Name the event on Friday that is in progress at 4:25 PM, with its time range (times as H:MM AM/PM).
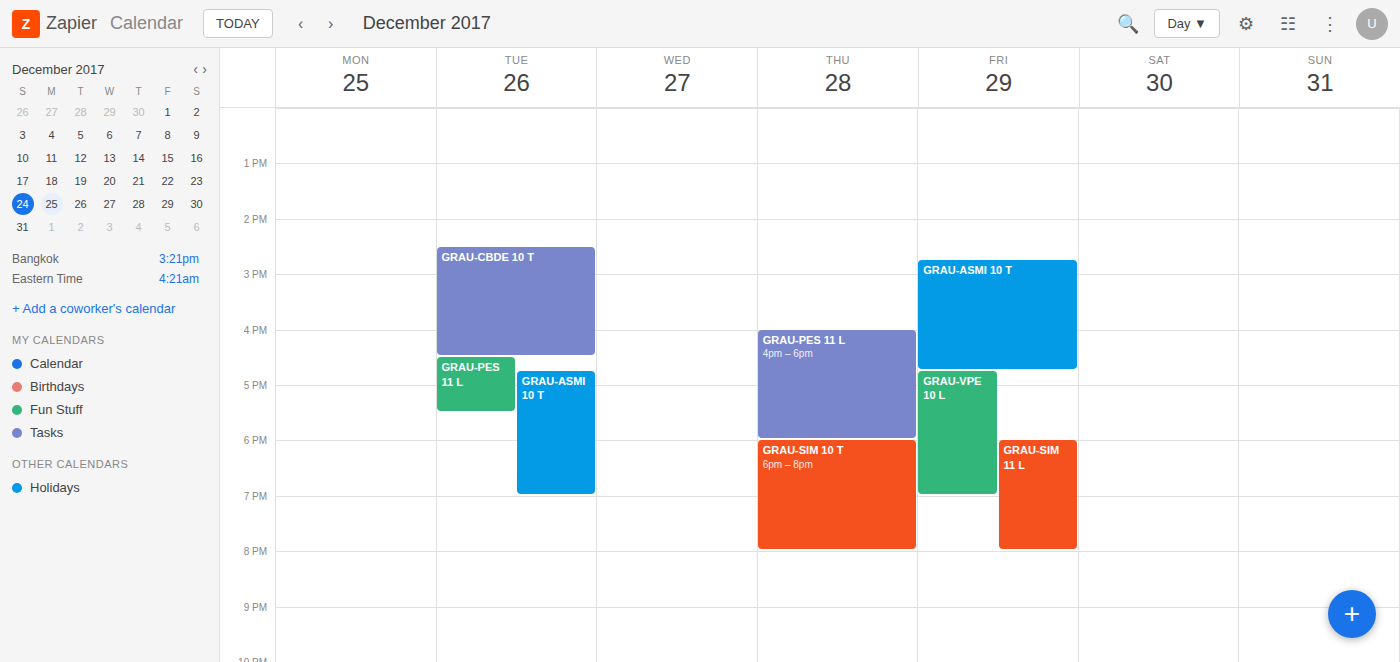
"GRAU-ASMI 10 T", 2:45 PM to 4:45 PM